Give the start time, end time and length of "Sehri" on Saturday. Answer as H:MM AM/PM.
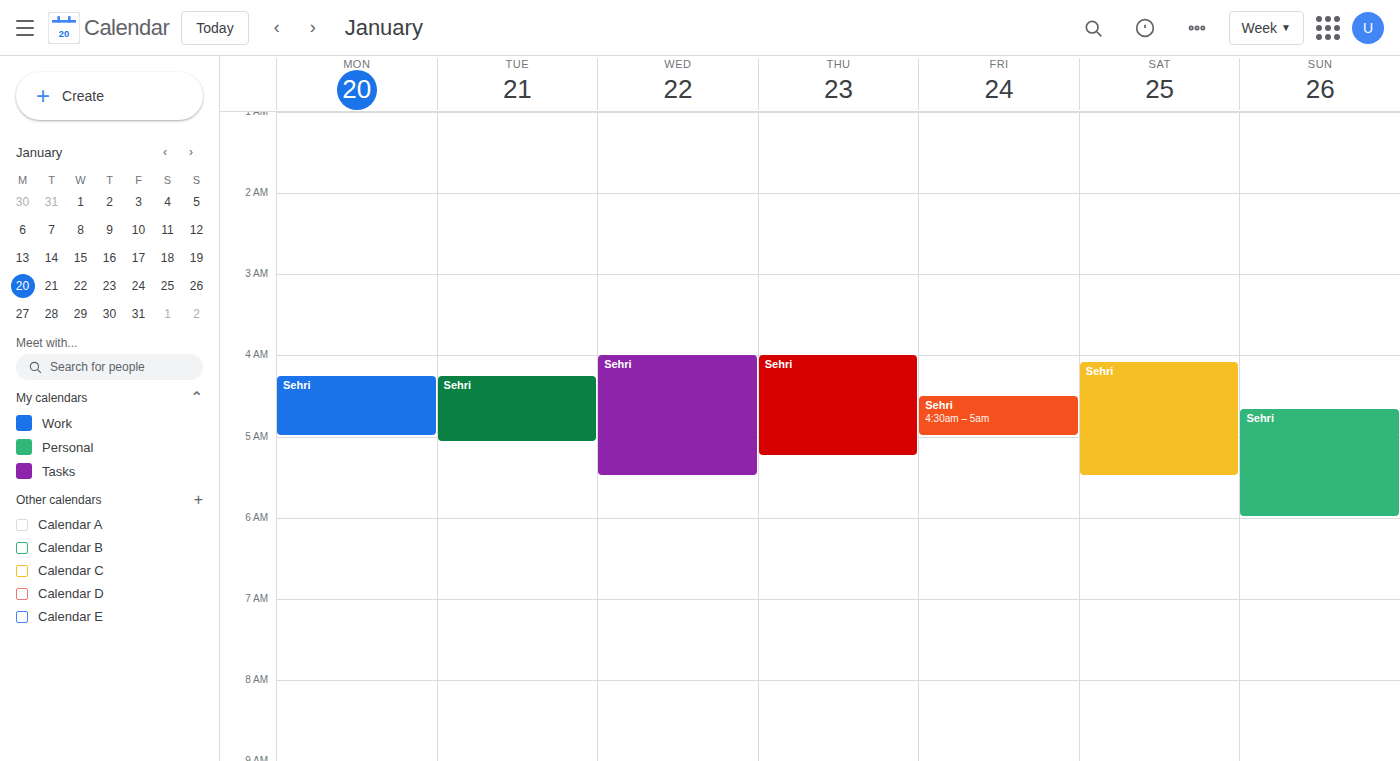
4:05 AM to 5:30 AM, 1 hour 25 minutes